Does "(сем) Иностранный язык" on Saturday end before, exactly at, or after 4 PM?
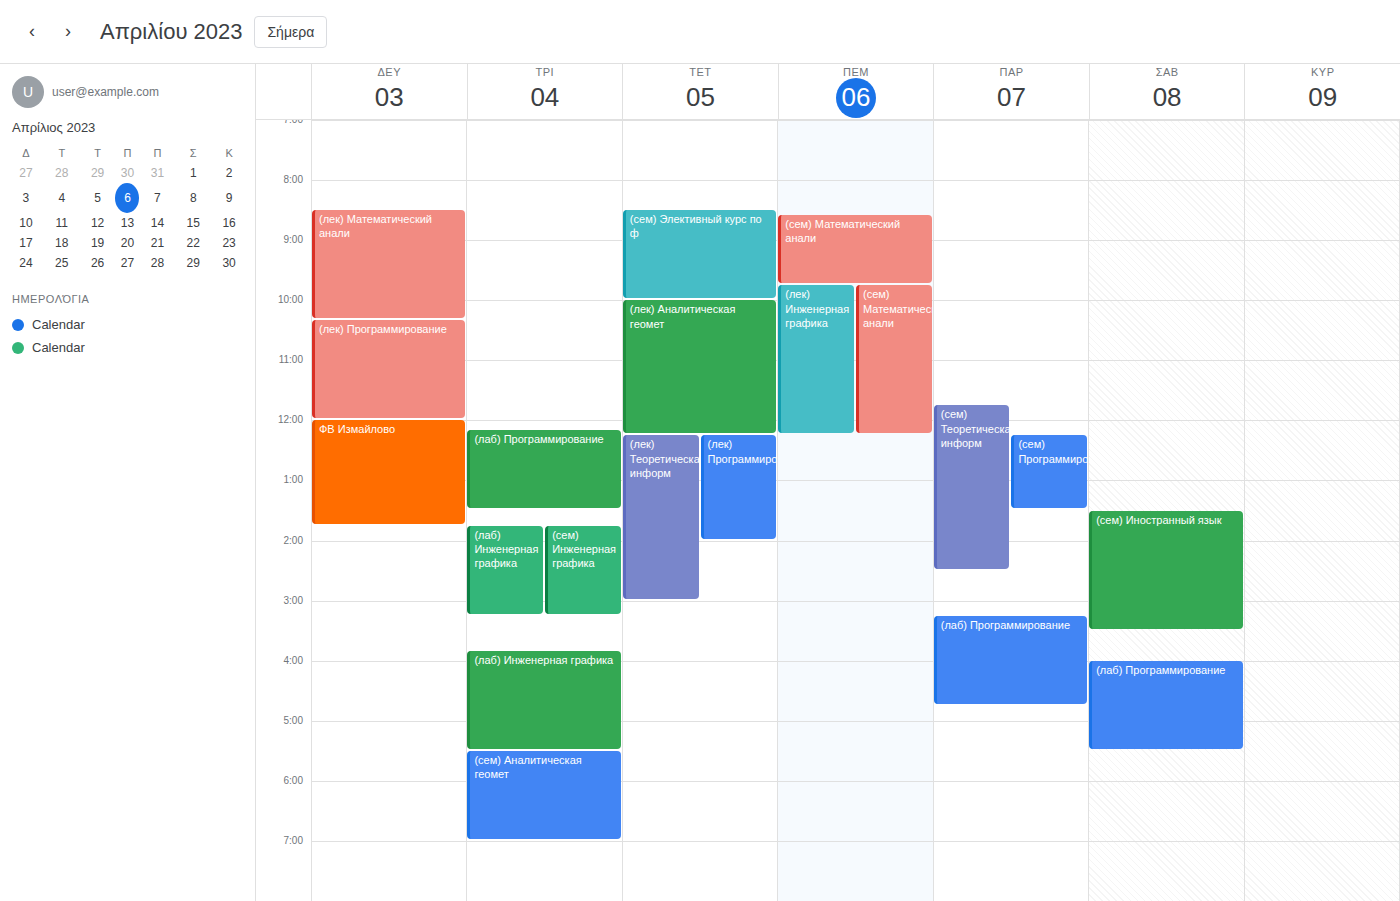
3:30 PM -- before 4 PM, 30 minutes above the 4 PM line.